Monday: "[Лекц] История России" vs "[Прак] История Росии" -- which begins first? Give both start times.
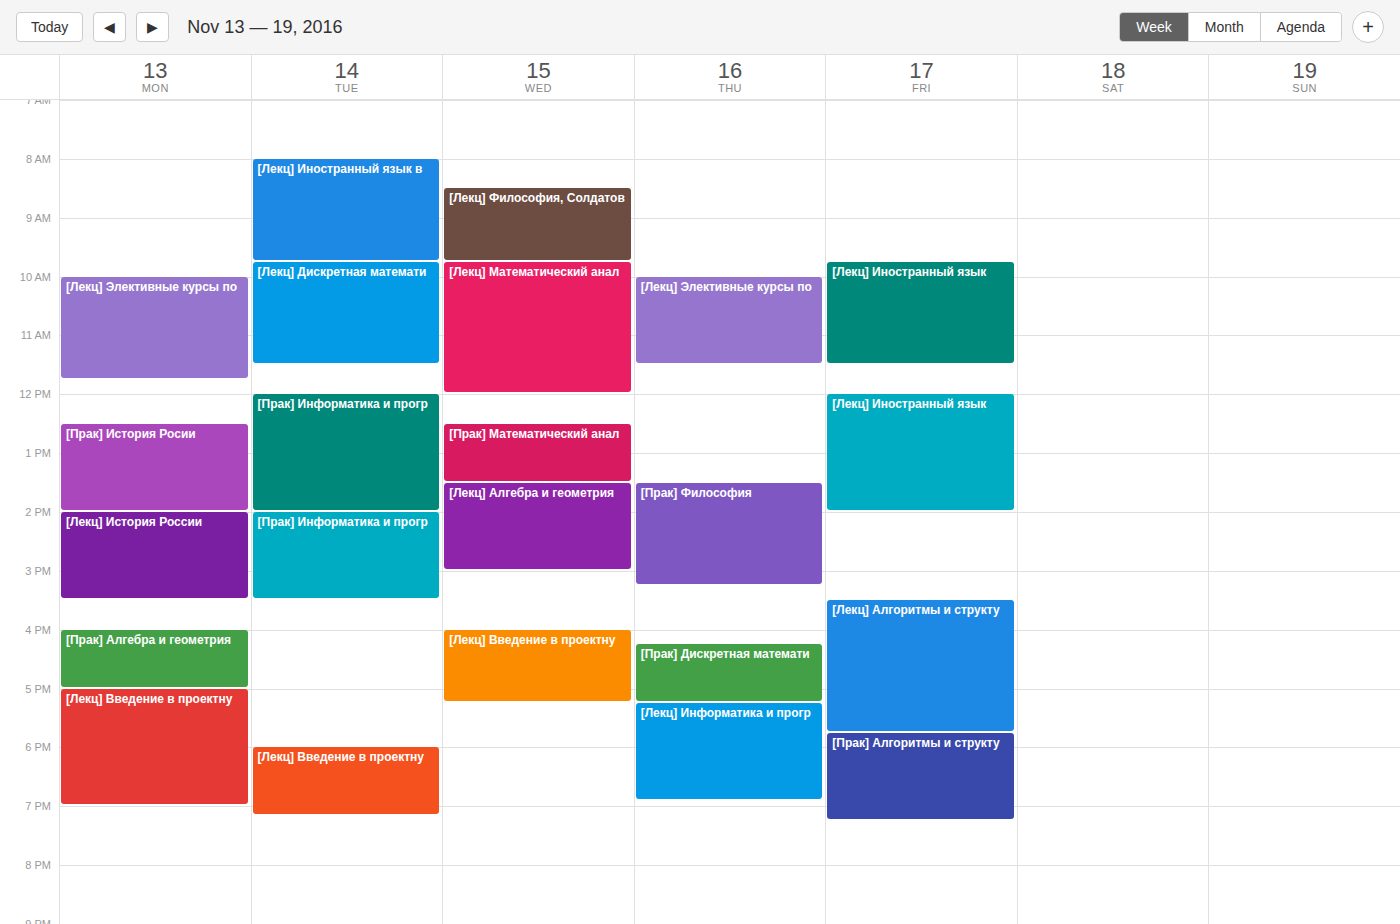
"[Прак] История Росии" 12:30 PM; "[Лекц] История России" 2:00 PM.